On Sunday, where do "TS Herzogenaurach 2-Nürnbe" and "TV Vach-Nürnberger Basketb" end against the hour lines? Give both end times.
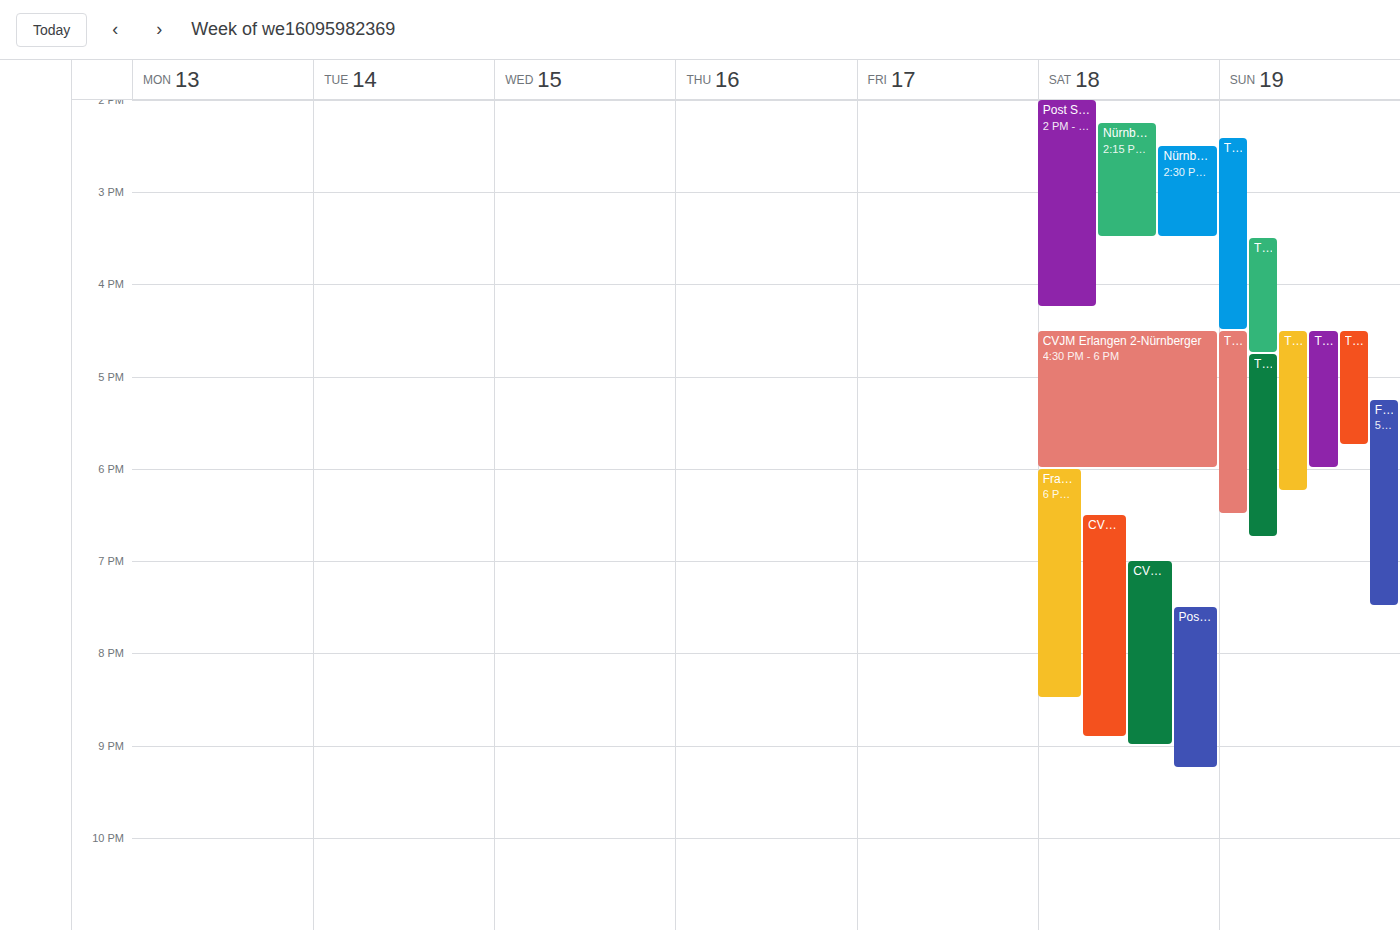
"TS Herzogenaurach 2-Nürnbe": 4:45 PM, neither: three quarters of the way from the 4 PM line to the 5 PM line. "TV Vach-Nürnberger Basketb": 5:45 PM, neither: three quarters of the way from the 5 PM line to the 6 PM line.